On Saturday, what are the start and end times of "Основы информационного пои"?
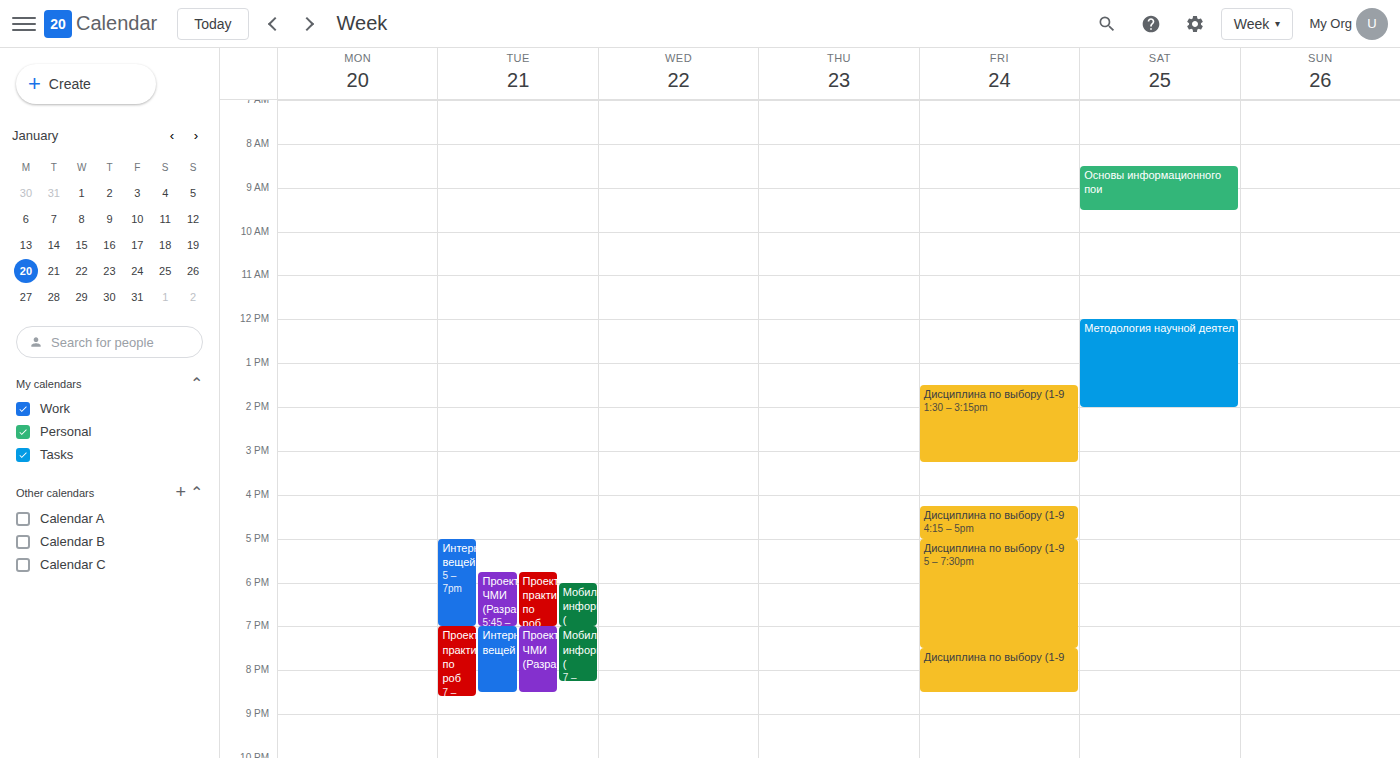
8:30 AM to 9:30 AM